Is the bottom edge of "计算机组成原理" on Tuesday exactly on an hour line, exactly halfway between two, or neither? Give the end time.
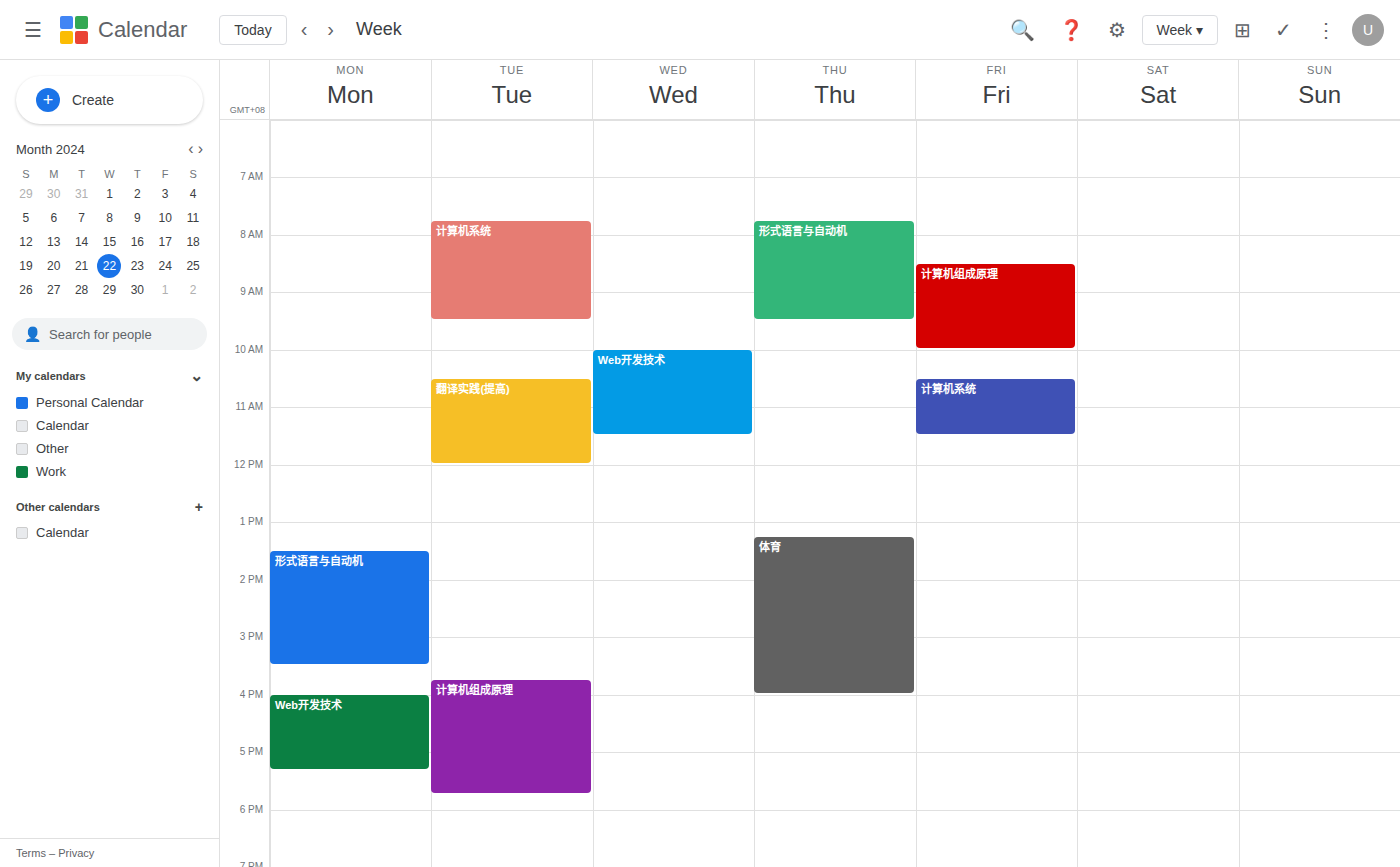
5:45 PM -- neither: three quarters of the way from the 5 PM line to the 6 PM line.